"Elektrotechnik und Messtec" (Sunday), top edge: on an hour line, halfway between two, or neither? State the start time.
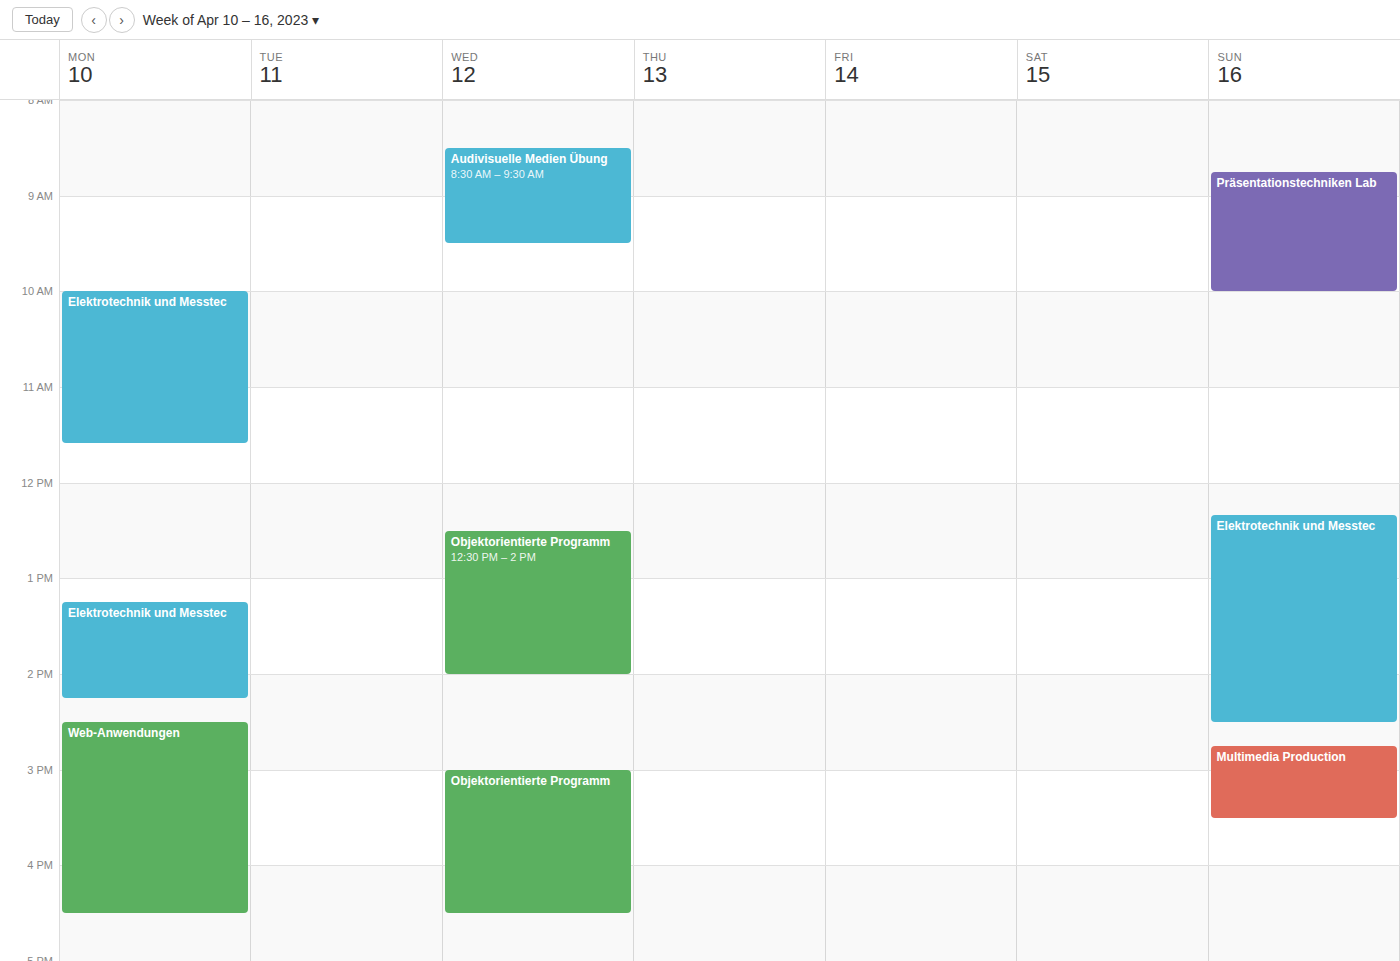
12:20 PM -- neither: 20 minutes below the 12 PM line and 40 minutes above the 1 PM line.